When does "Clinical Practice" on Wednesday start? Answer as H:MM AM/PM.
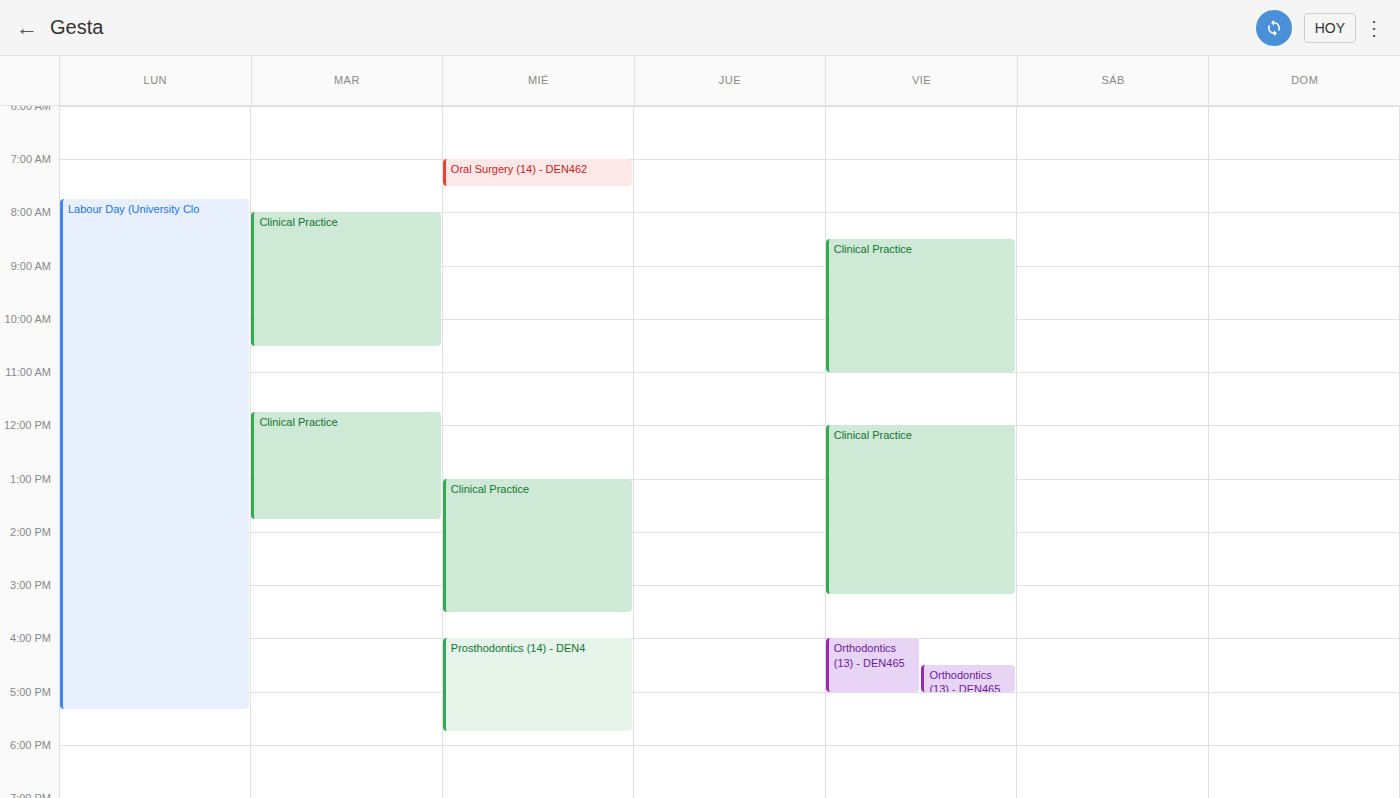
1:00 PM